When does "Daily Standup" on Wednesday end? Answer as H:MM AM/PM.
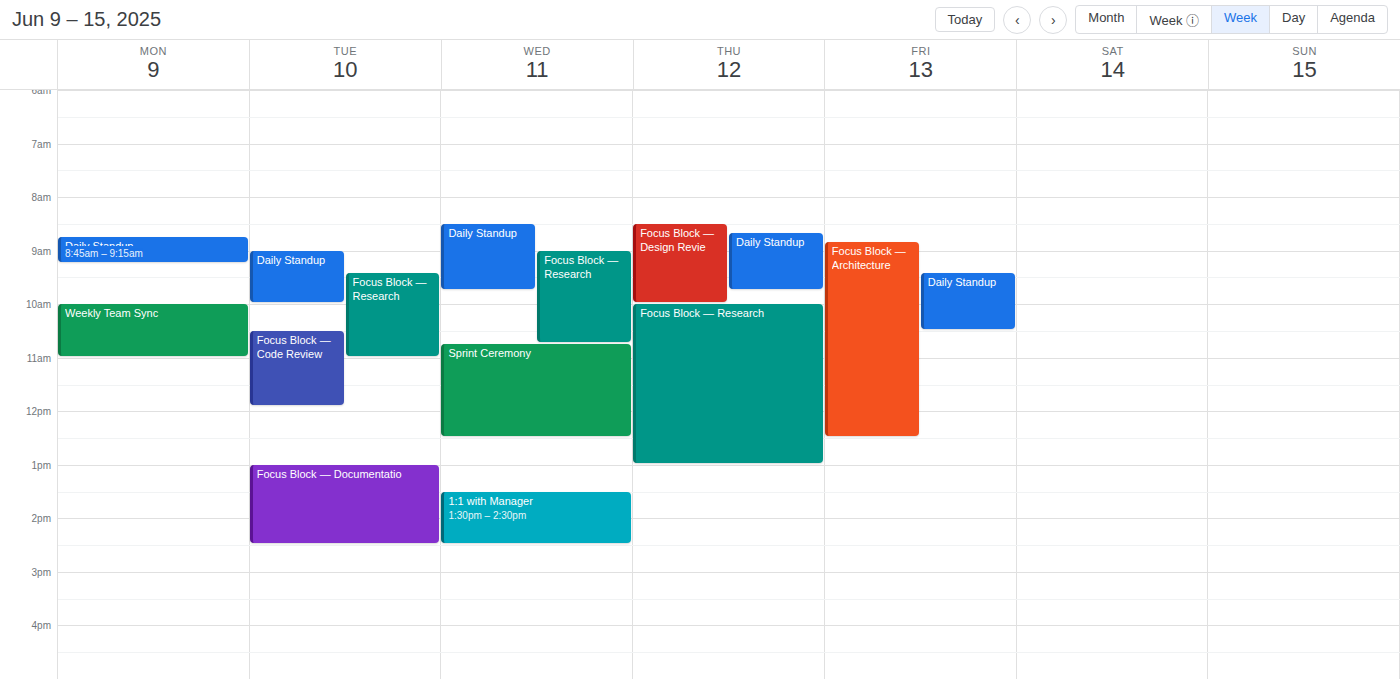
9:45 AM